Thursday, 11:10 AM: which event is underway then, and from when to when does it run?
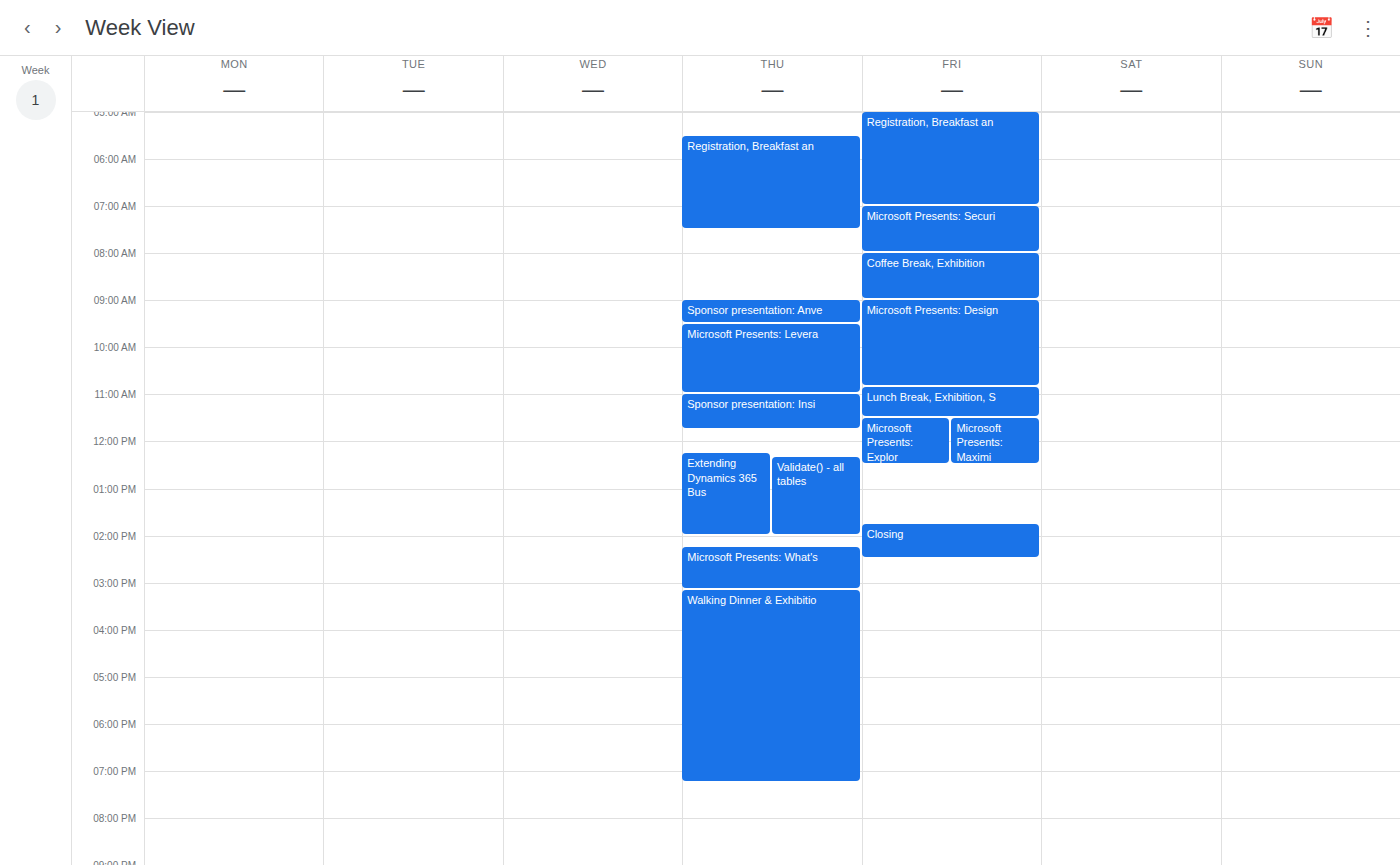
"Sponsor presentation: Insi", 11:00 AM to 11:45 AM